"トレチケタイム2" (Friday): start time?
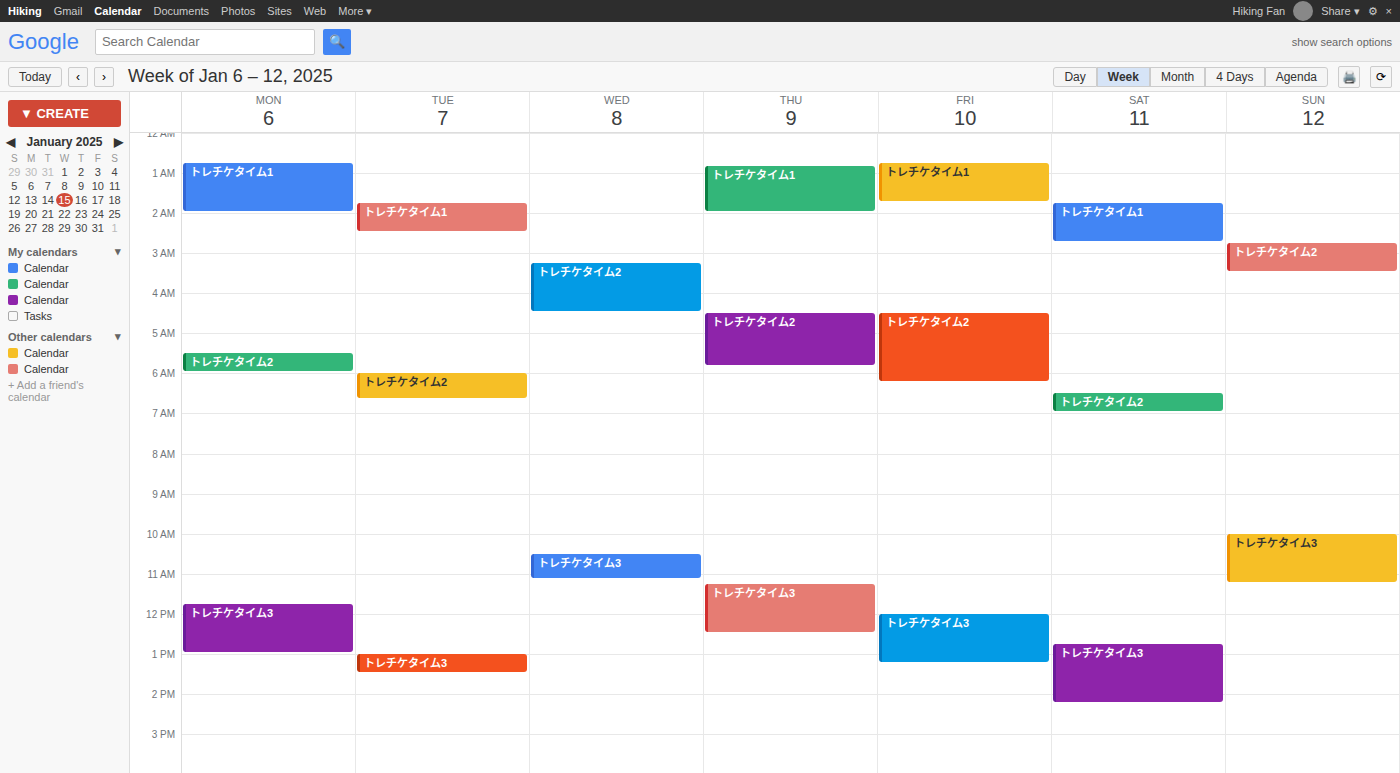
4:30 AM